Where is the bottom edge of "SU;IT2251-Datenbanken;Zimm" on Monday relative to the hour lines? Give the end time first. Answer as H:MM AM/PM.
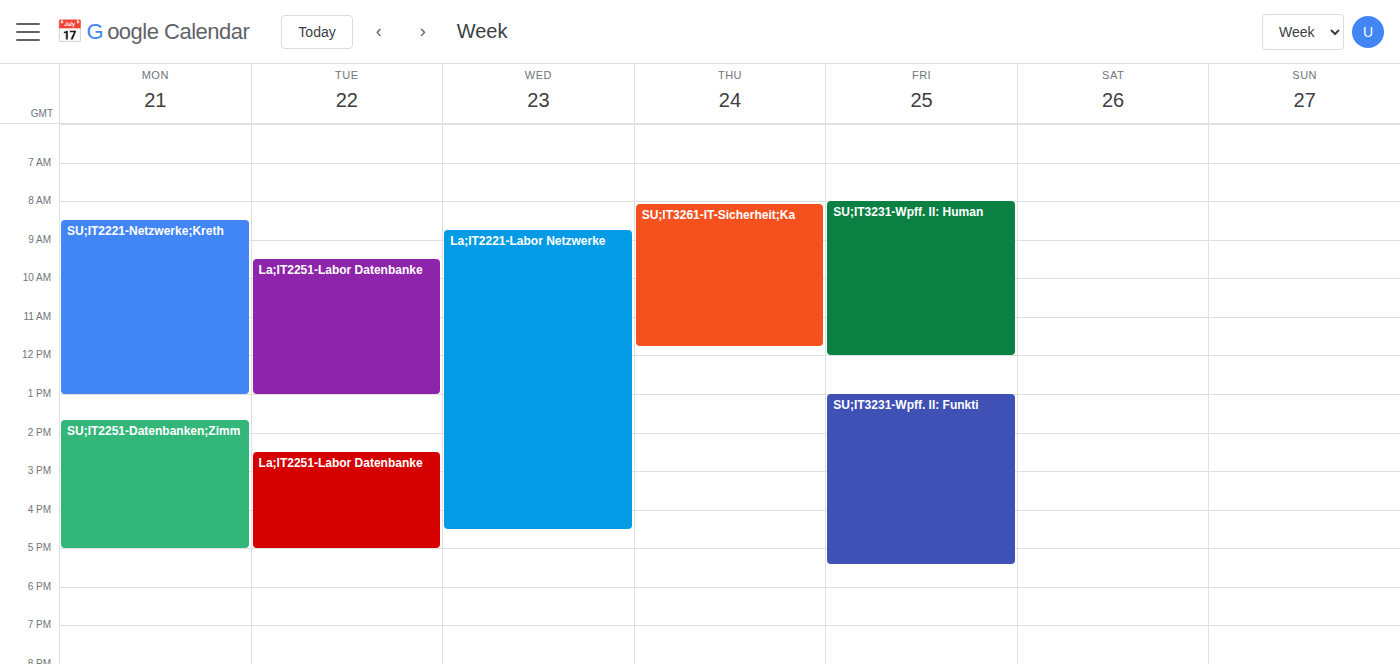
5:00 PM -- exactly on the 5 PM line.